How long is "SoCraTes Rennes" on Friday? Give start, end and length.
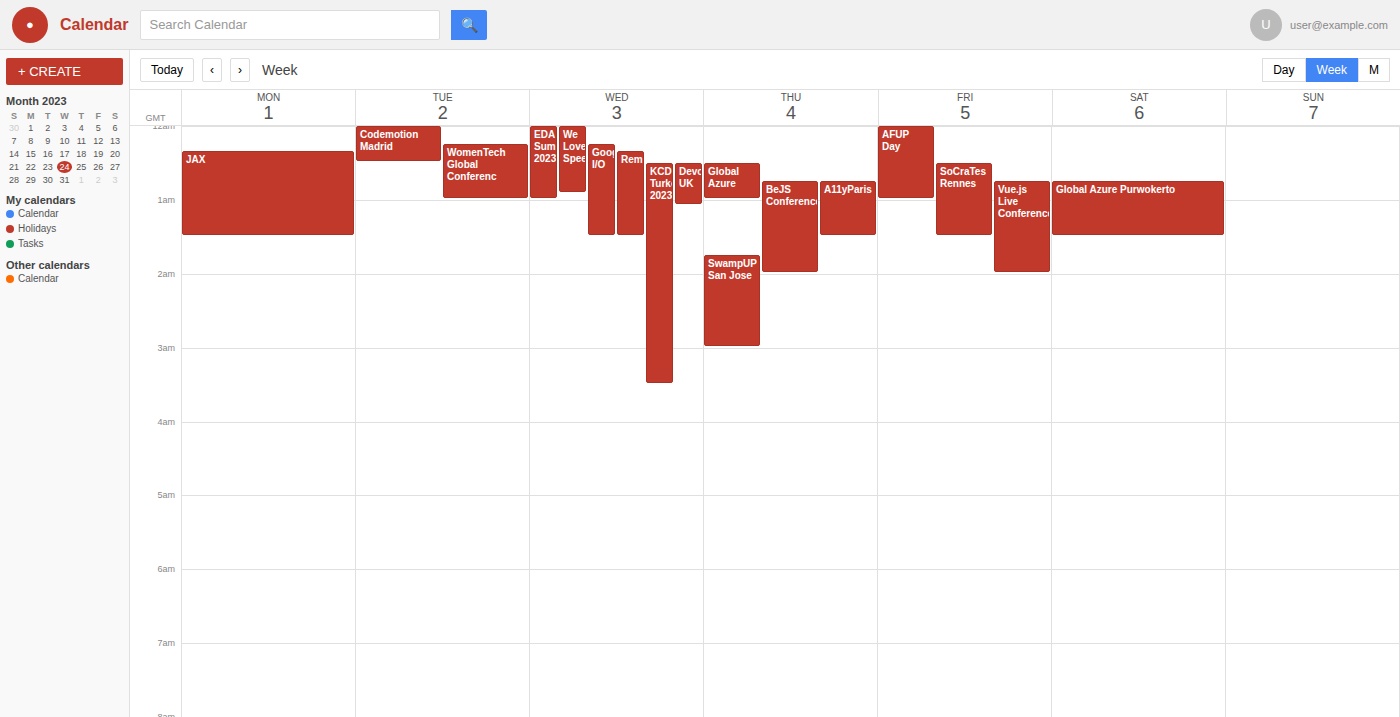
12:30 AM to 1:30 AM, 1 hour